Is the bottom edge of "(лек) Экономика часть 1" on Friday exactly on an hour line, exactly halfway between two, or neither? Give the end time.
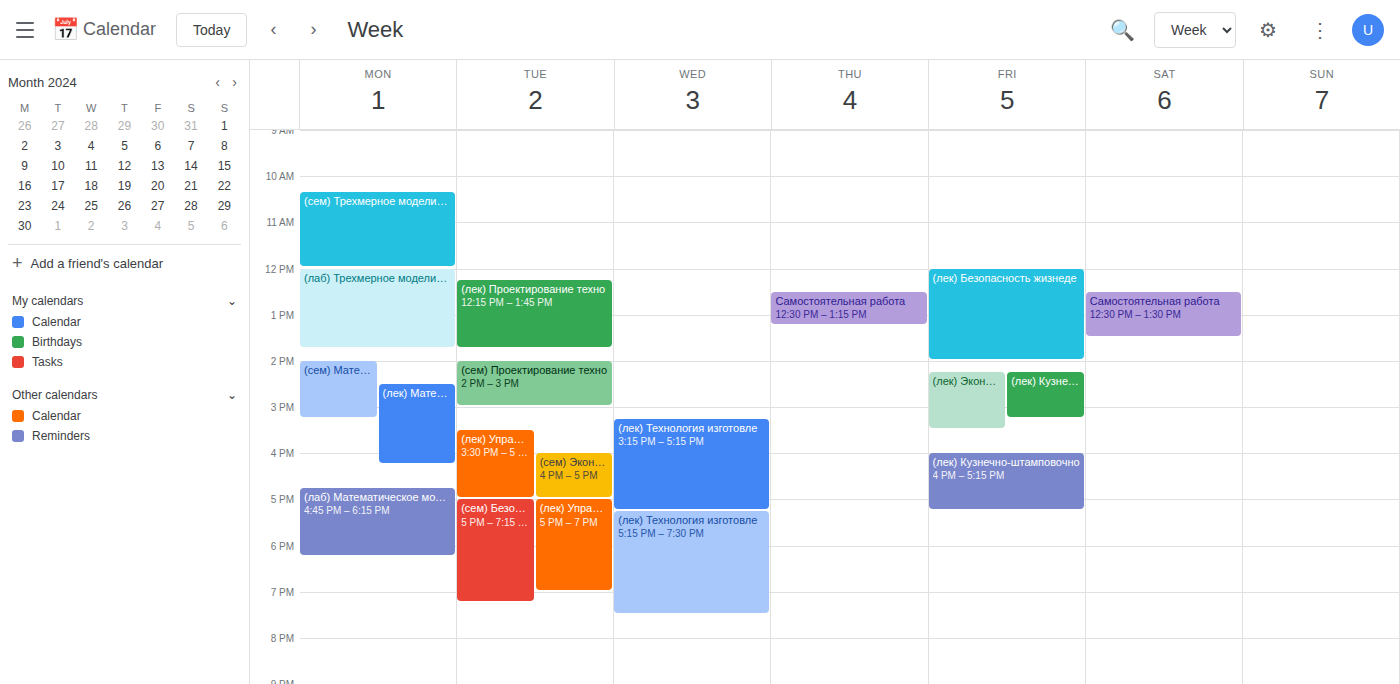
3:30 PM -- halfway between the 3 PM and 4 PM lines.